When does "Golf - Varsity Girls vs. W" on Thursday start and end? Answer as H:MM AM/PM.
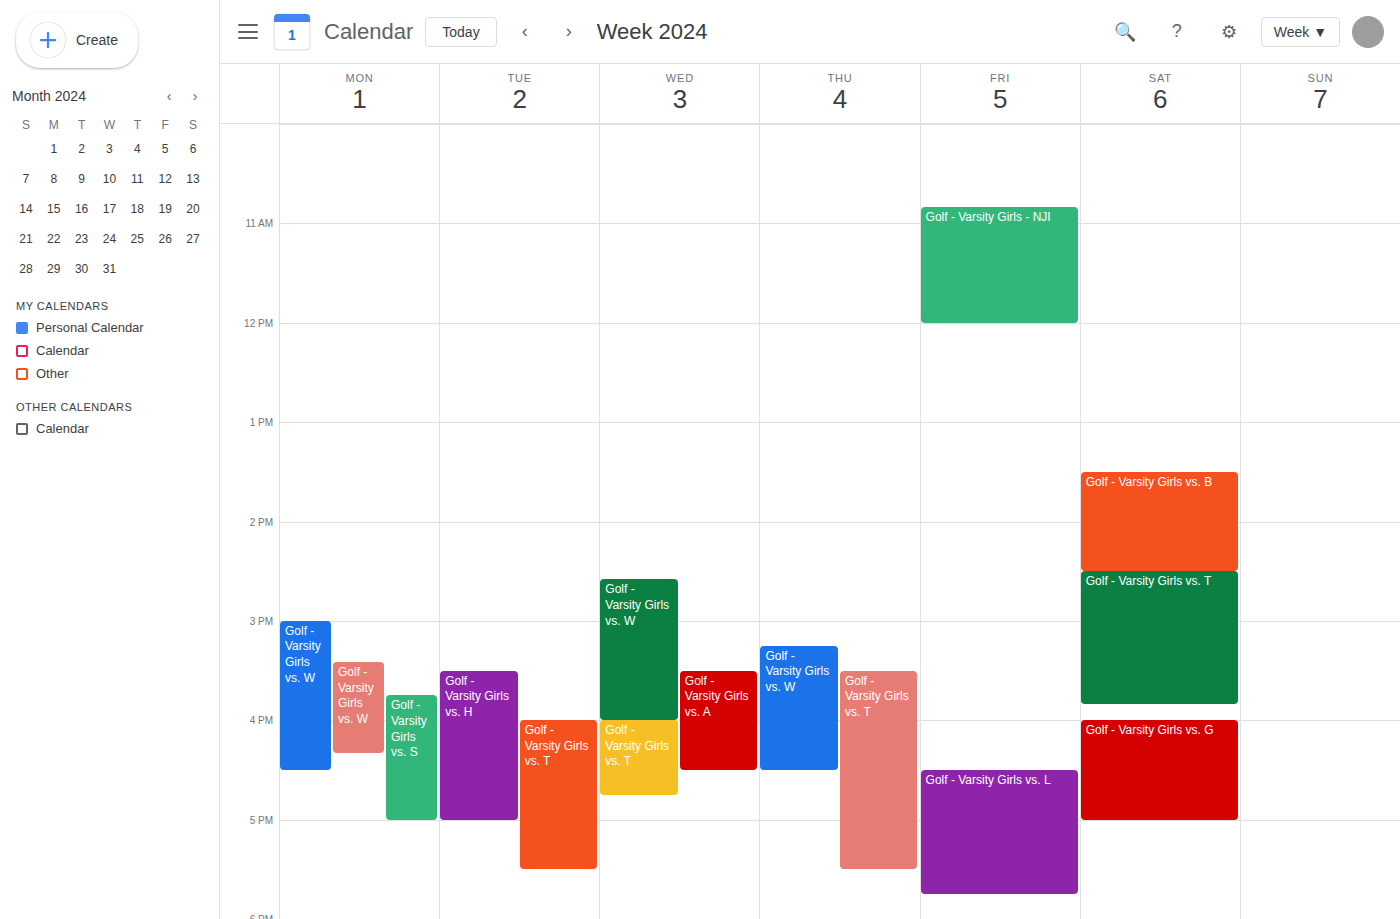
3:15 PM to 4:30 PM